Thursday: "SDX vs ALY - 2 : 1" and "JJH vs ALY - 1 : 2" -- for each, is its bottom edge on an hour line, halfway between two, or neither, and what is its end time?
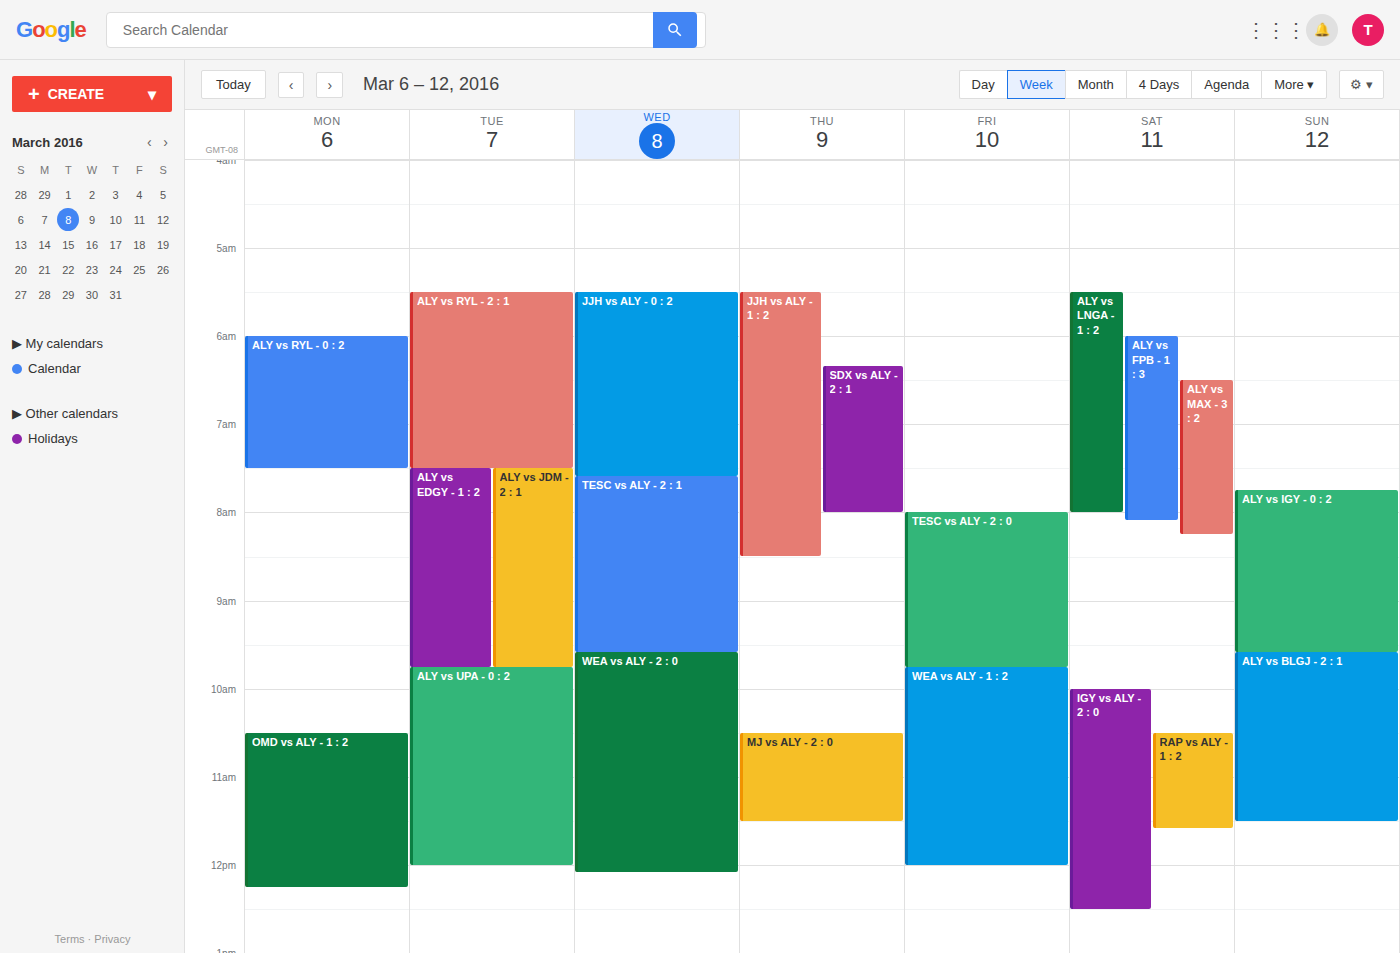
"SDX vs ALY - 2 : 1": 8:00 AM, exactly on the 8 AM line. "JJH vs ALY - 1 : 2": 8:30 AM, halfway between the 8 AM and 9 AM lines.